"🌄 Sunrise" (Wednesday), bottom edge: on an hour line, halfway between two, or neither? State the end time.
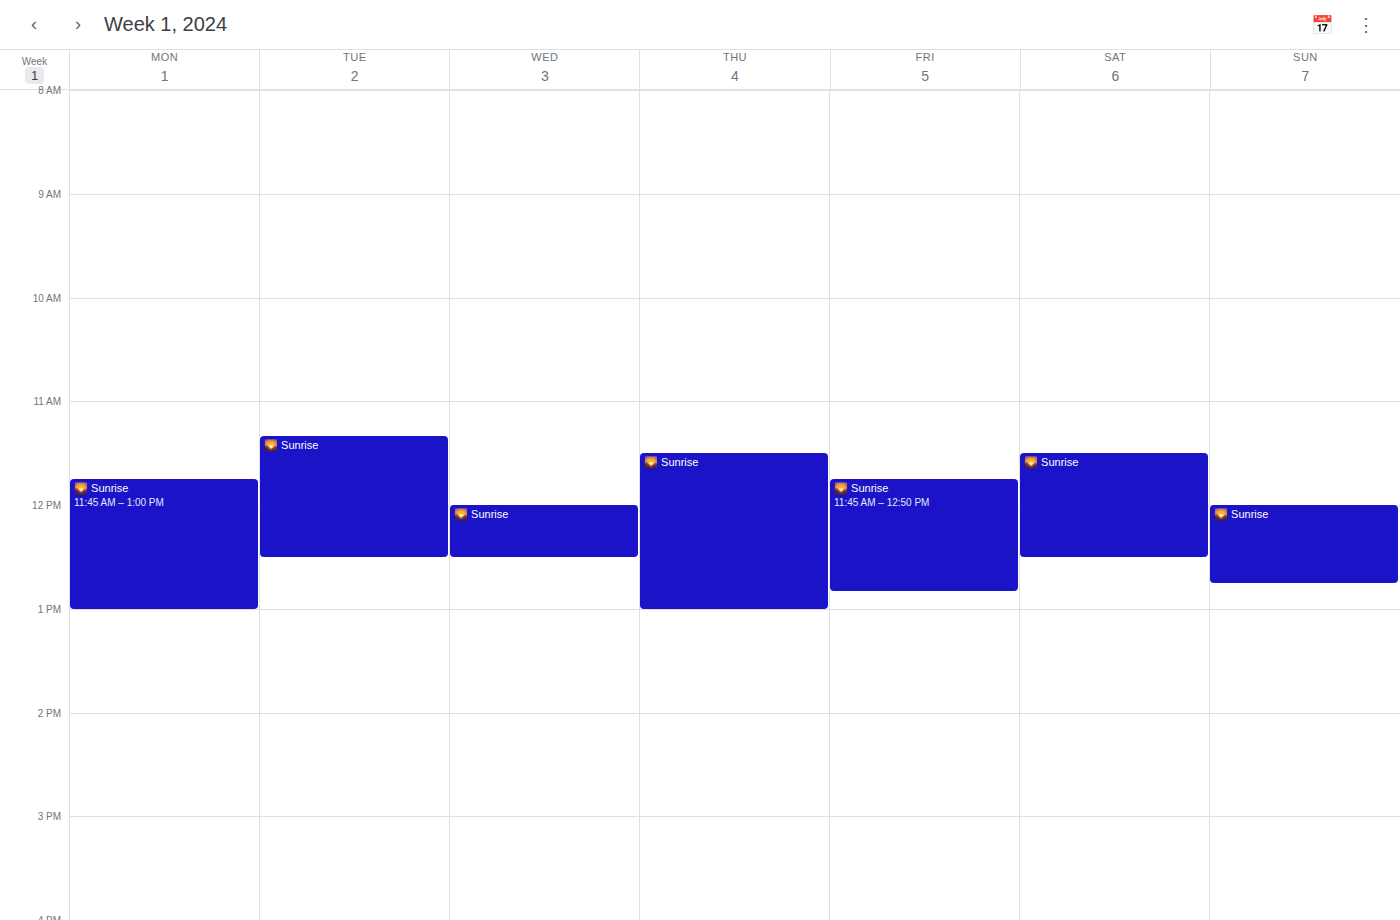
12:30 PM -- halfway between the 12 PM and 1 PM lines.